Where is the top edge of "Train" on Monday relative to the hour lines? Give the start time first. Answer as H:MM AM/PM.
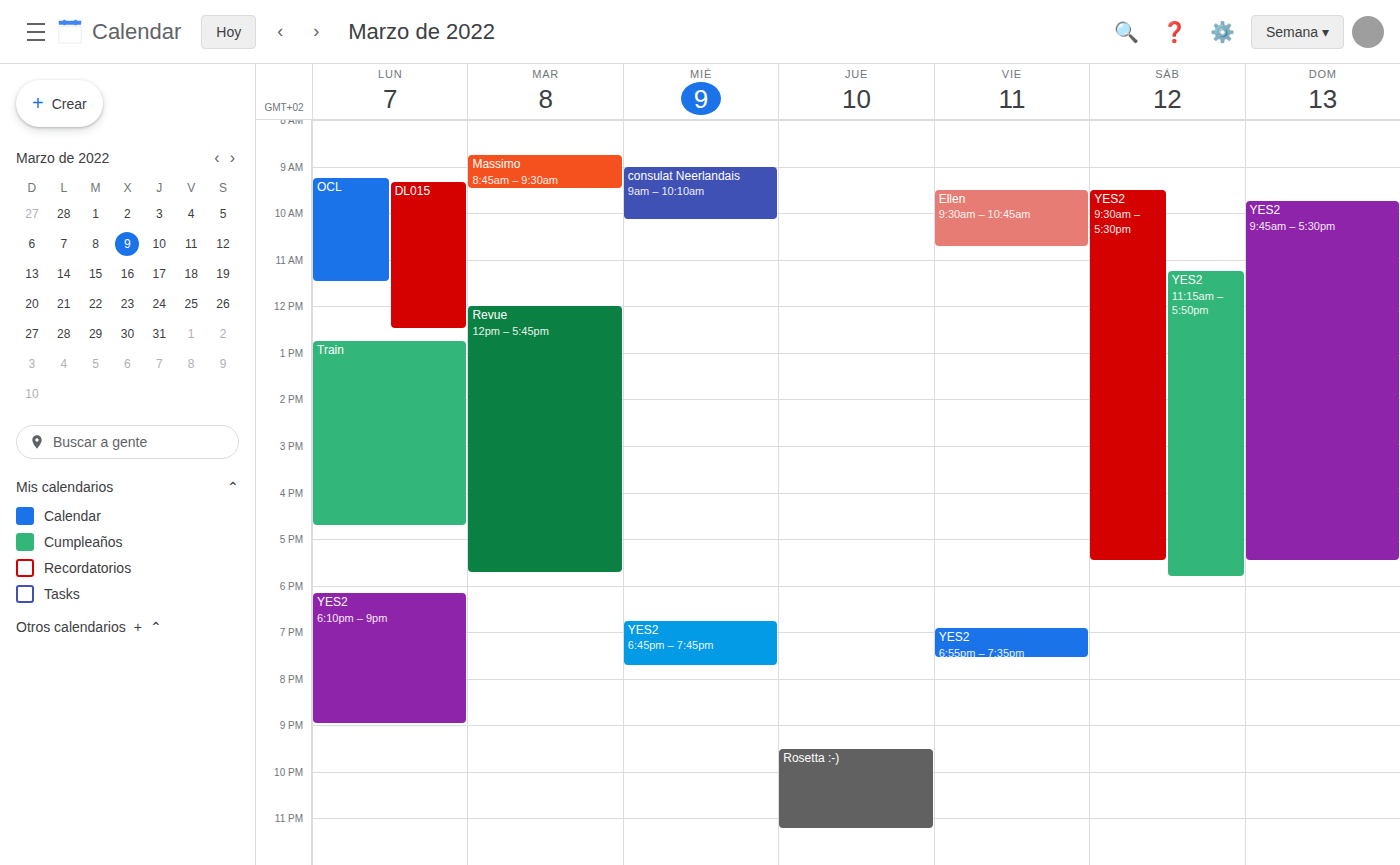
12:45 PM -- neither: three quarters of the way from the 12 PM line to the 1 PM line.